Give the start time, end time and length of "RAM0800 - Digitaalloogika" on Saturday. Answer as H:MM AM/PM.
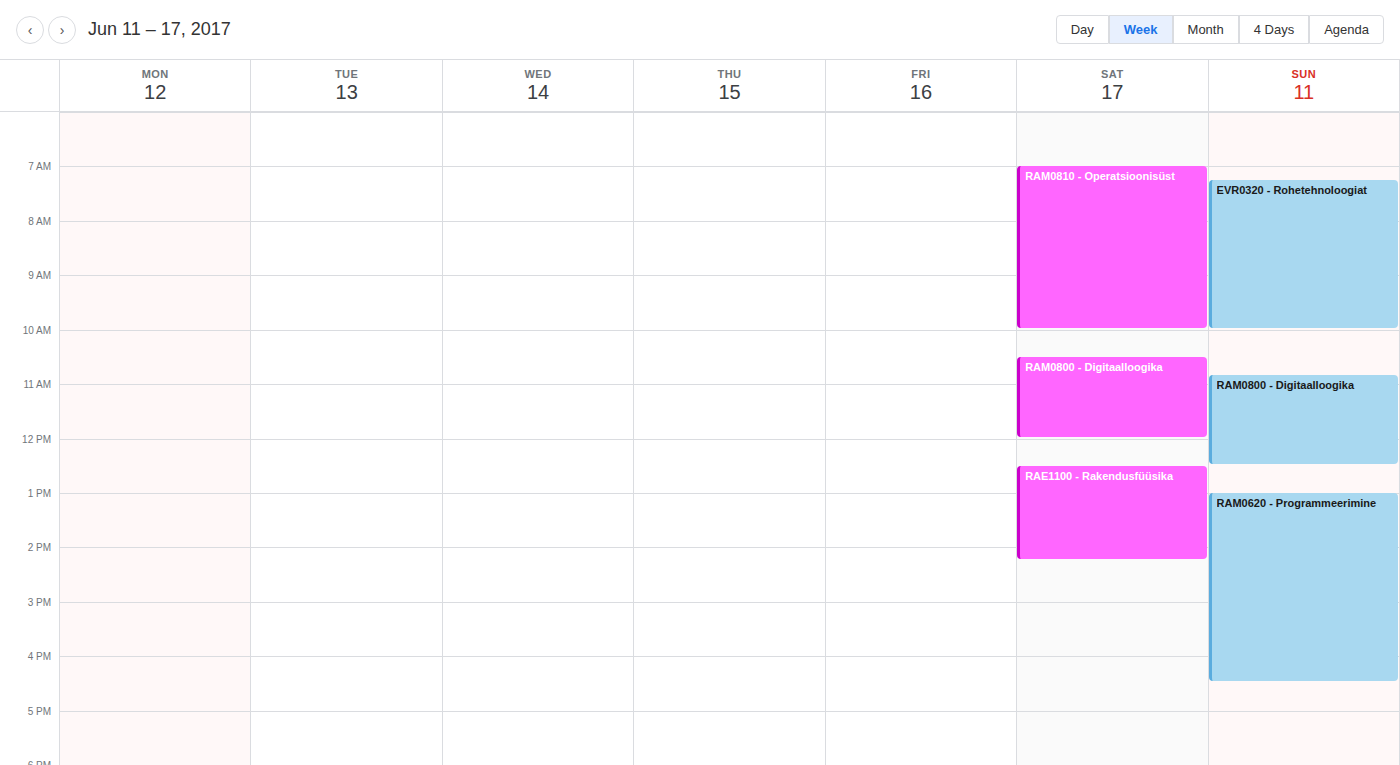
10:30 AM to 12:00 PM, 1 hour 30 minutes